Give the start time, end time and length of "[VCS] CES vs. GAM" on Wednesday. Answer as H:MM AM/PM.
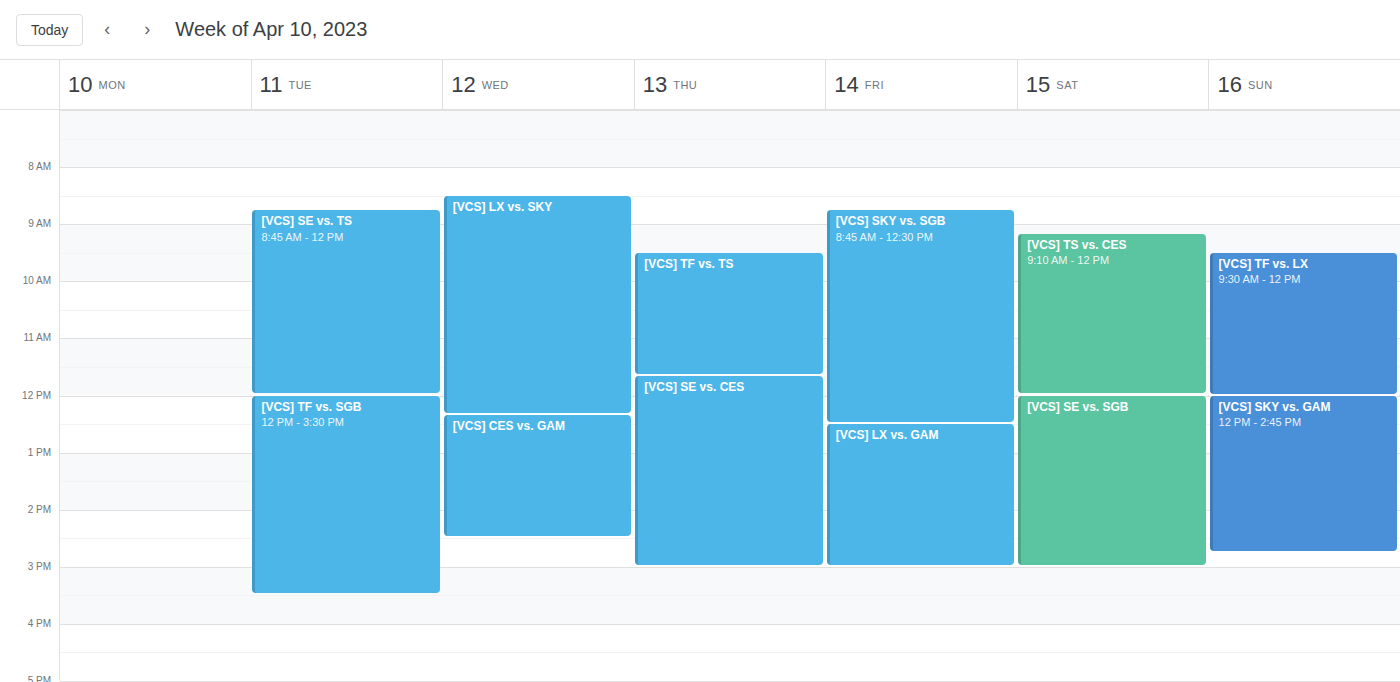
12:20 PM to 2:30 PM, 2 hours 10 minutes